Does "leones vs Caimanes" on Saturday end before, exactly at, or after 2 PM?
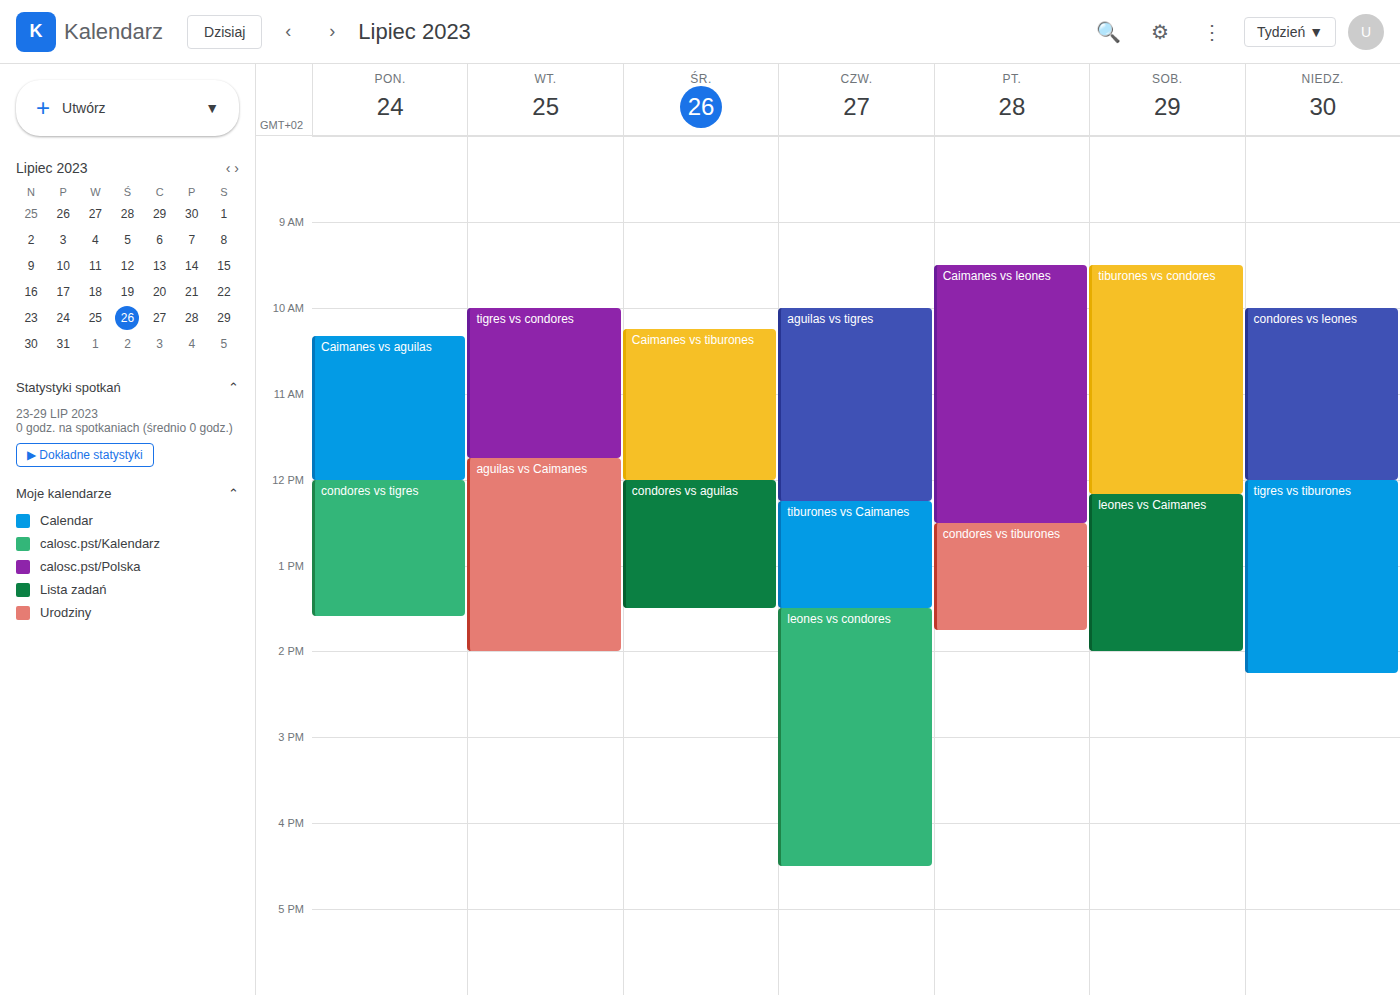
2:00 PM -- exactly at 2 PM, on the 2 PM line.